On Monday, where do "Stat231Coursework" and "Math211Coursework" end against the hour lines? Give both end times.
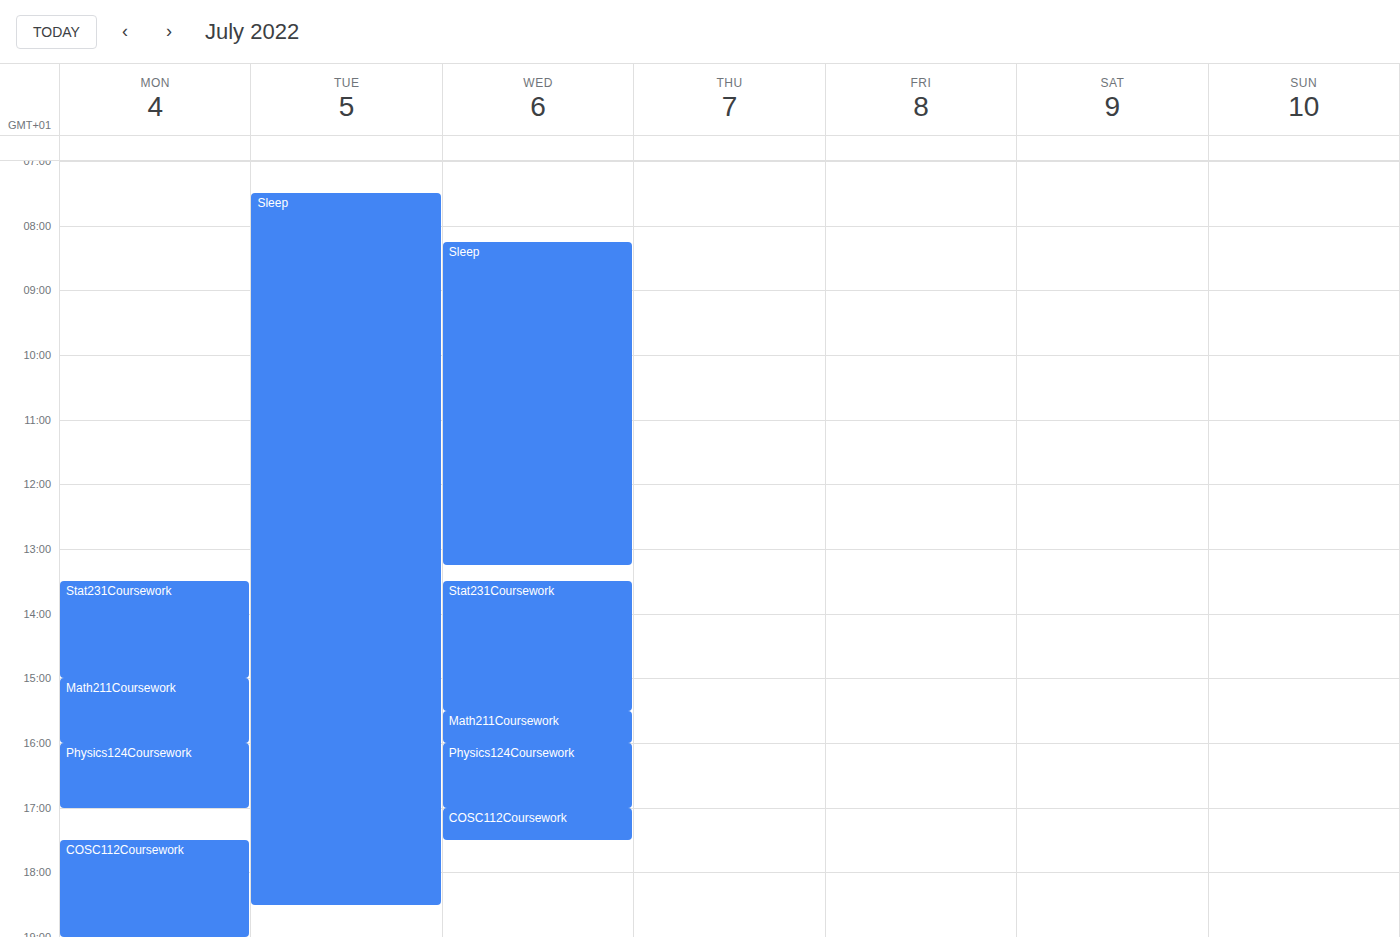
"Stat231Coursework": 3:00 PM, exactly on the 3 PM line. "Math211Coursework": 4:00 PM, exactly on the 4 PM line.